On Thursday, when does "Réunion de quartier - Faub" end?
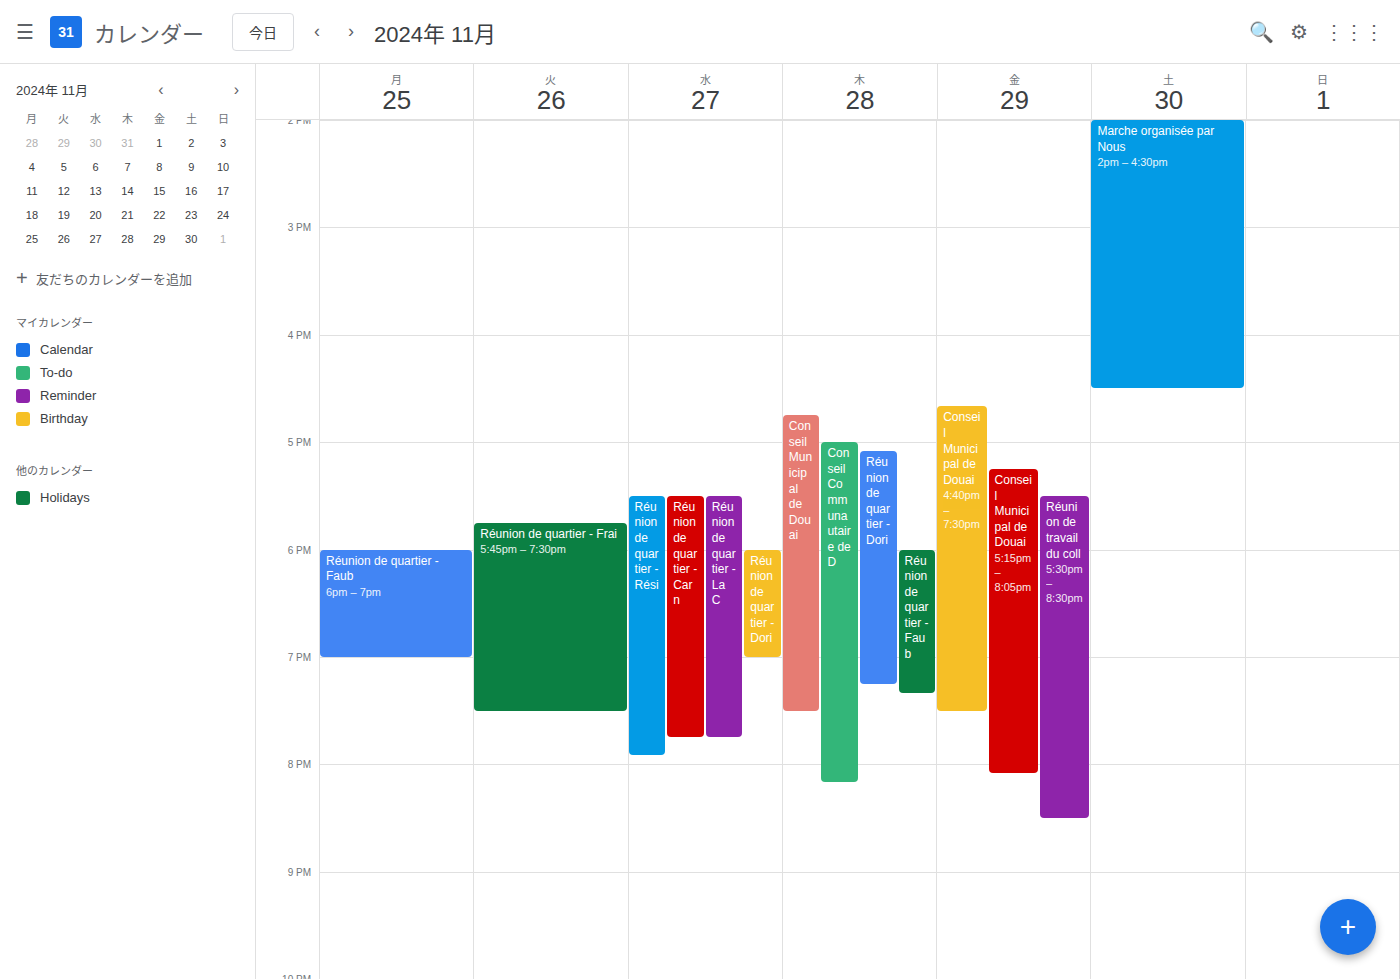
19:20